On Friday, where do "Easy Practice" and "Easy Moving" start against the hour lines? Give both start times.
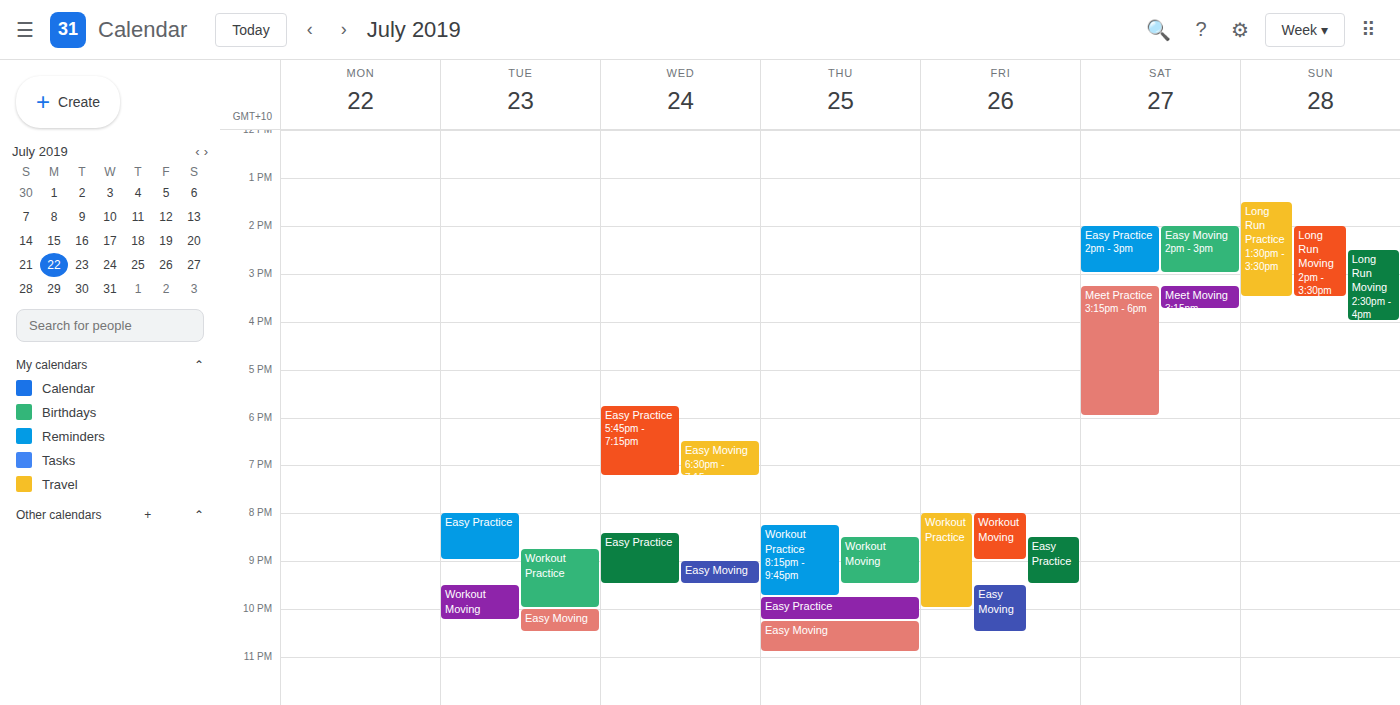
"Easy Practice": 20:30, halfway between the 20:00 and 21:00 lines. "Easy Moving": 21:30, halfway between the 21:00 and 22:00 lines.